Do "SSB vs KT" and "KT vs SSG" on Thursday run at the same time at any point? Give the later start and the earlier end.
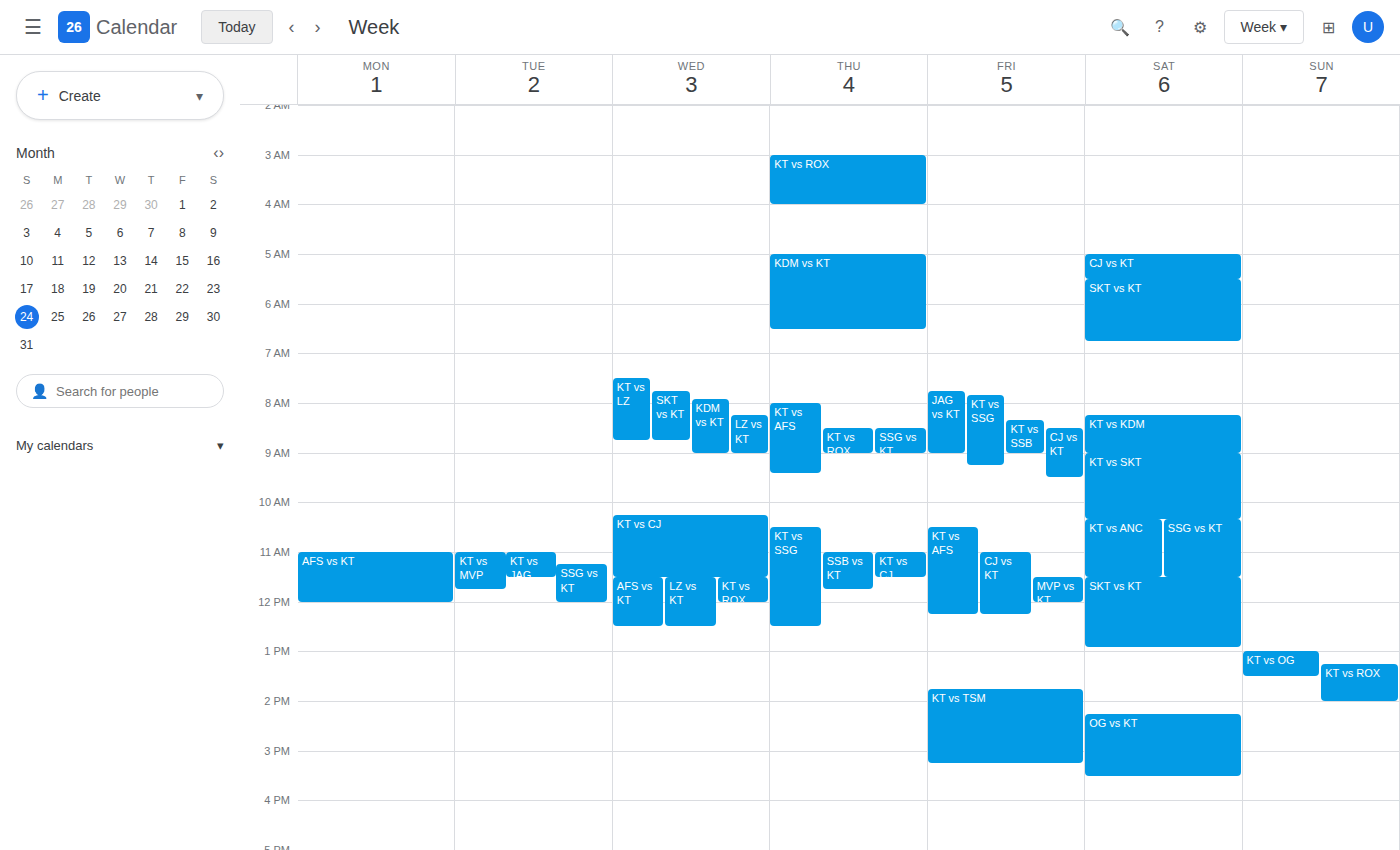
"SSB vs KT" runs 11:00 AM to 11:45 AM, inside "KT vs SSG" -- they overlap.